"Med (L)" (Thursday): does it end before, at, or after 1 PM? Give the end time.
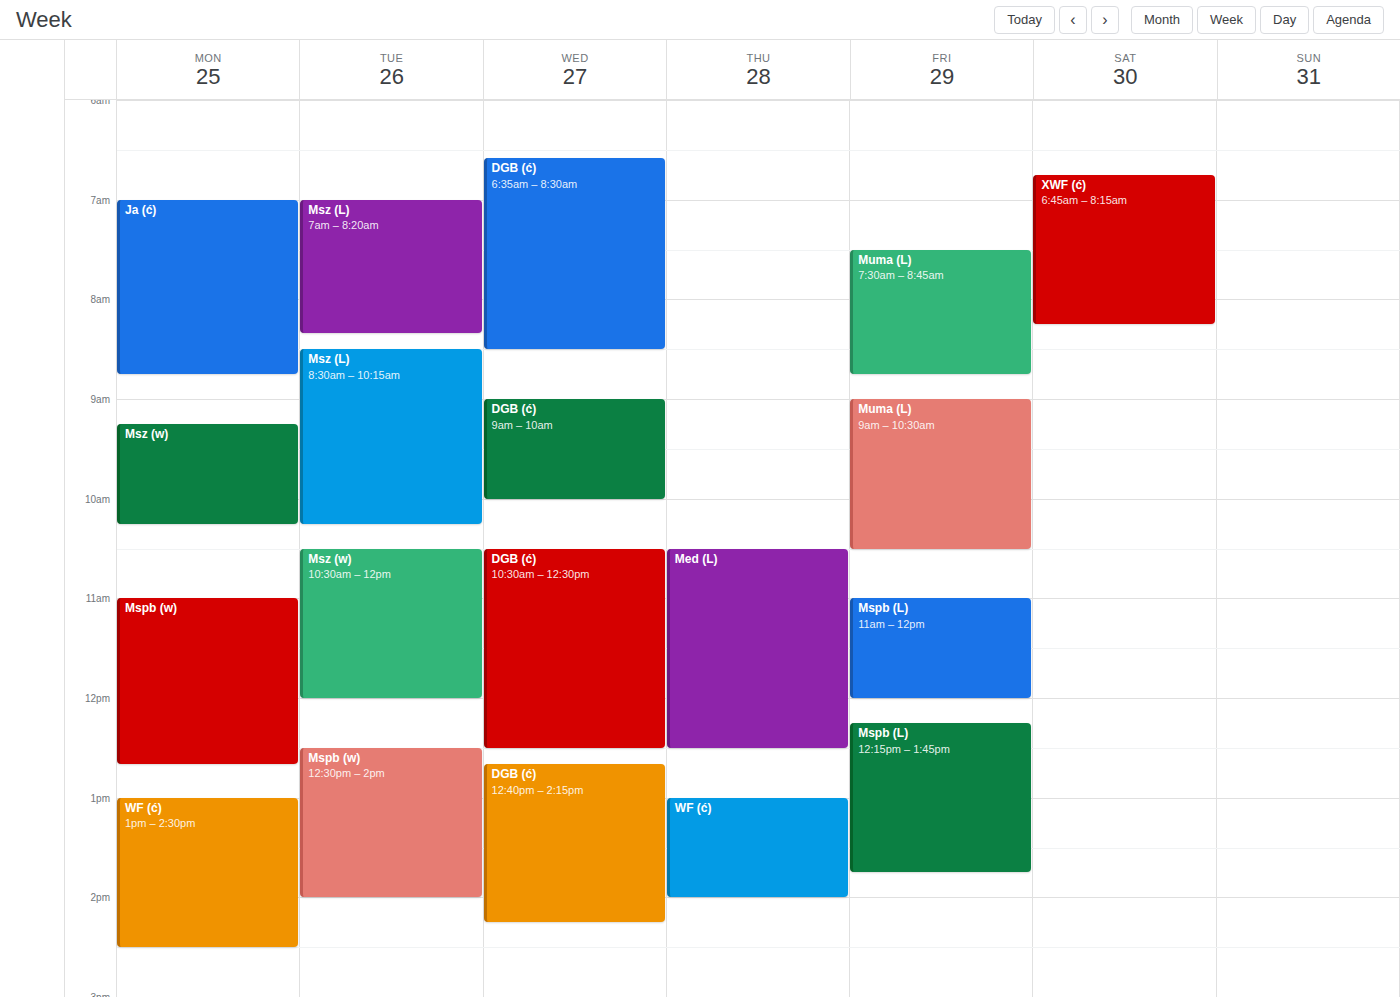
12:30 PM -- before 1 PM, 30 minutes above the 1 PM line.